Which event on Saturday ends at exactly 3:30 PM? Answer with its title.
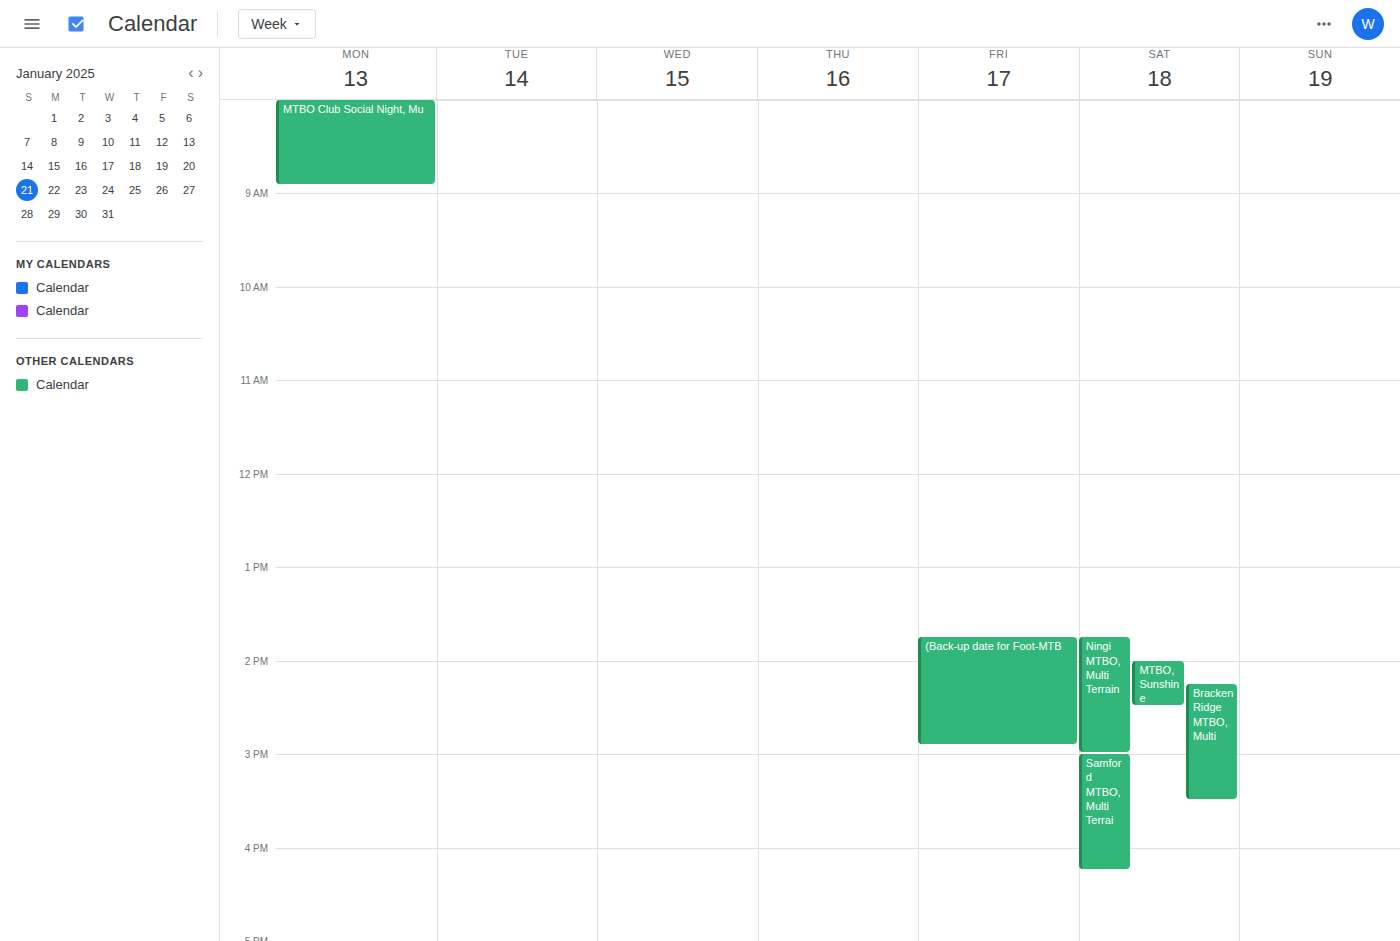
"Bracken Ridge MTBO, Multi"